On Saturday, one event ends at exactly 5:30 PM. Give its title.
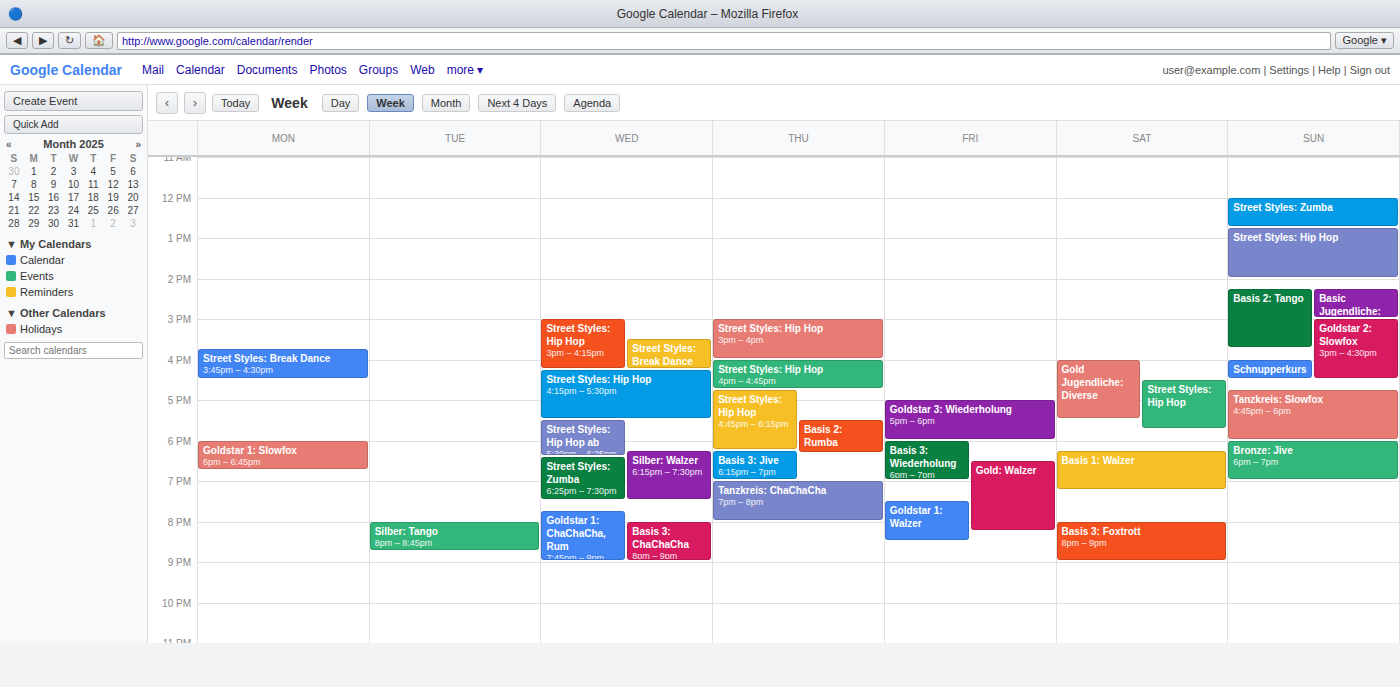
"Gold Jugendliche: Diverse"